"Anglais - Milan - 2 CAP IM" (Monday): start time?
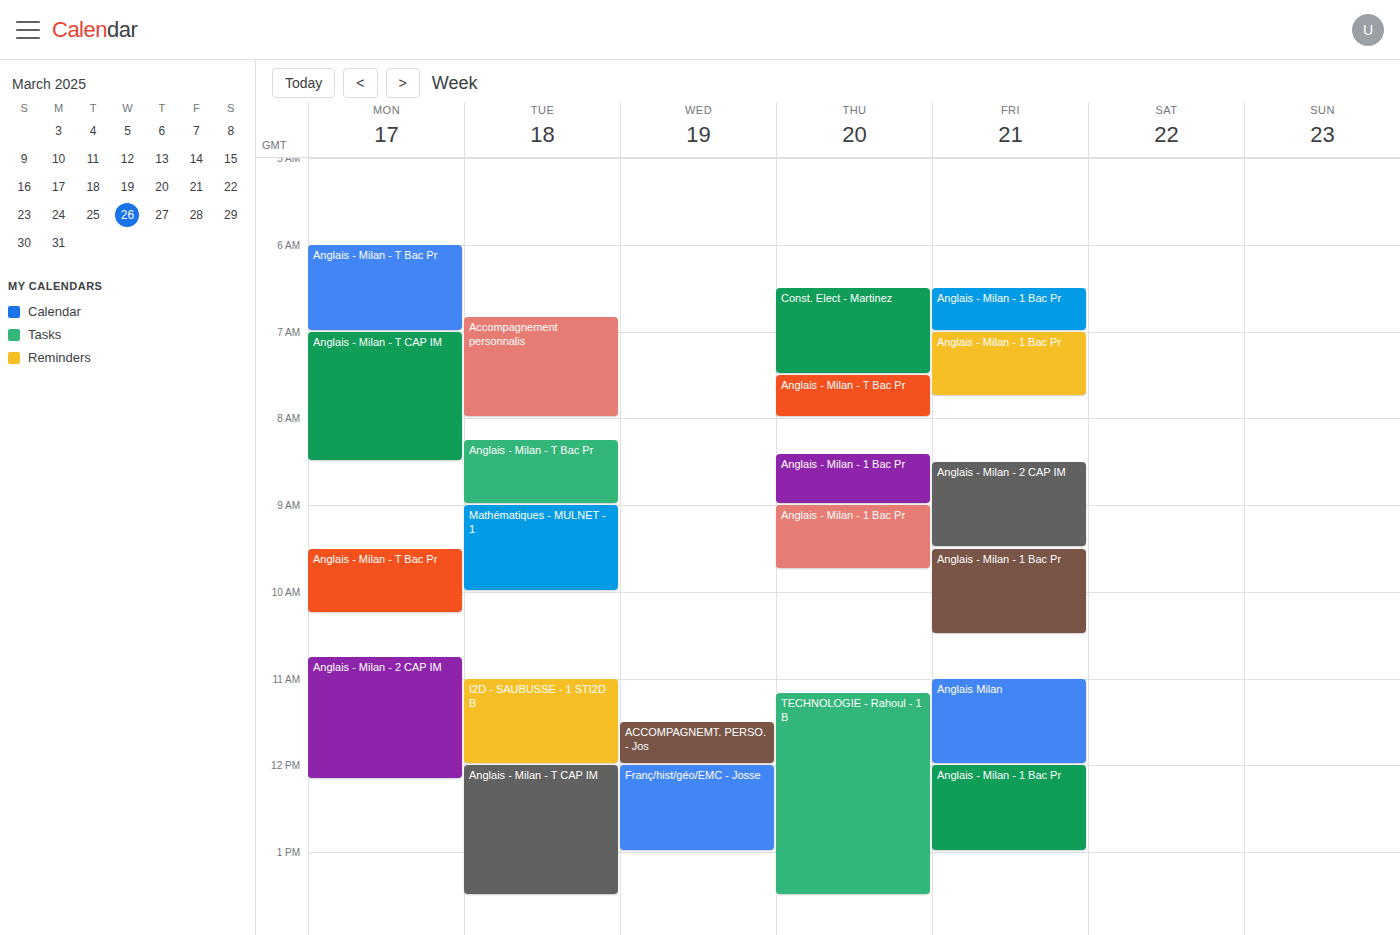
10:45